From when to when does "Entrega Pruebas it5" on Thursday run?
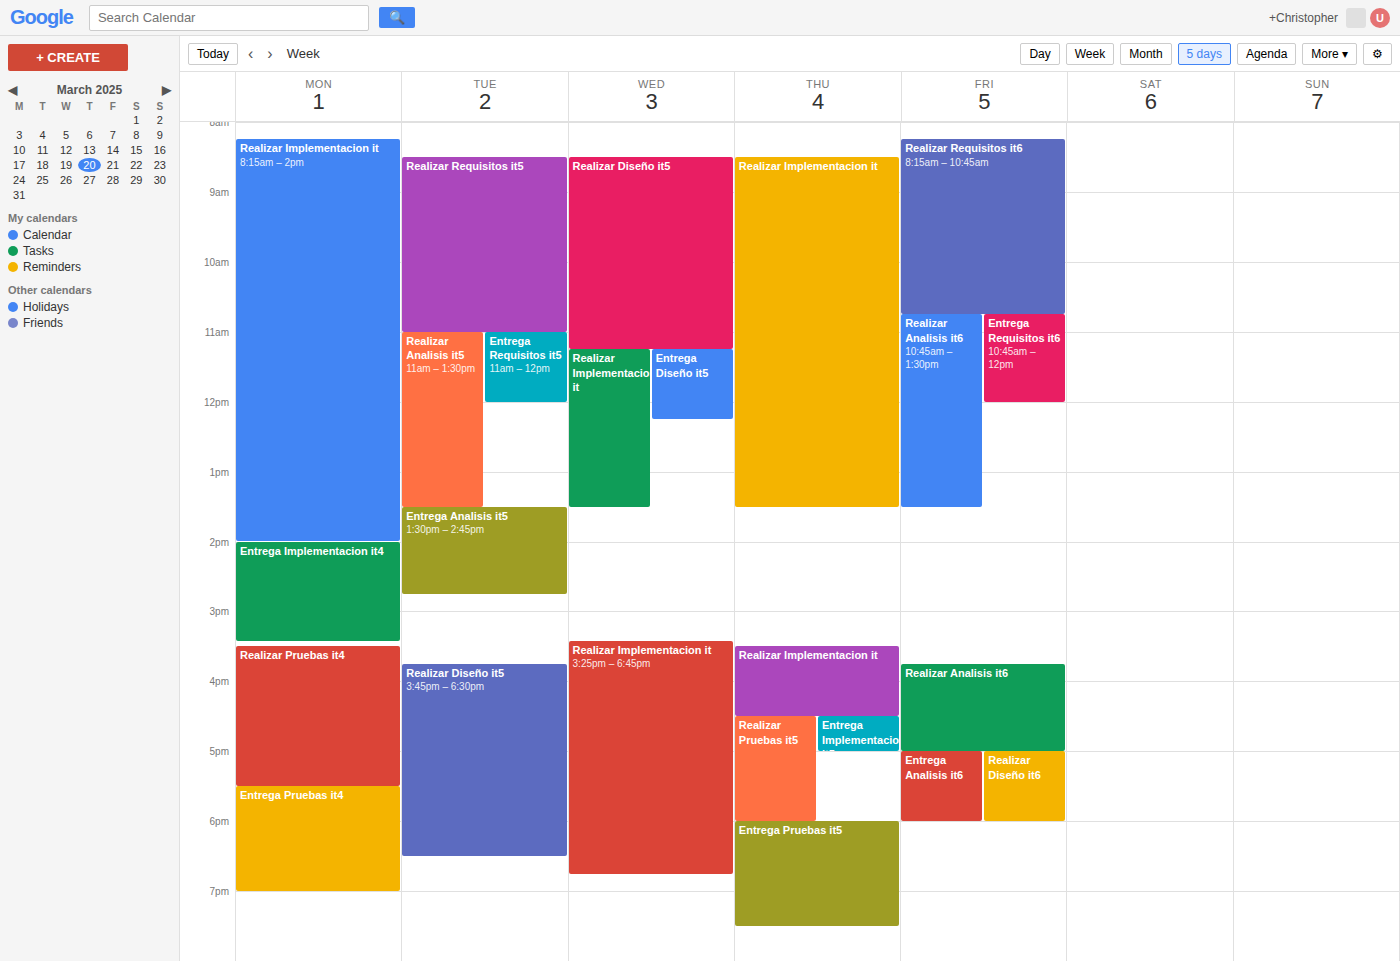
6:00 PM to 7:30 PM